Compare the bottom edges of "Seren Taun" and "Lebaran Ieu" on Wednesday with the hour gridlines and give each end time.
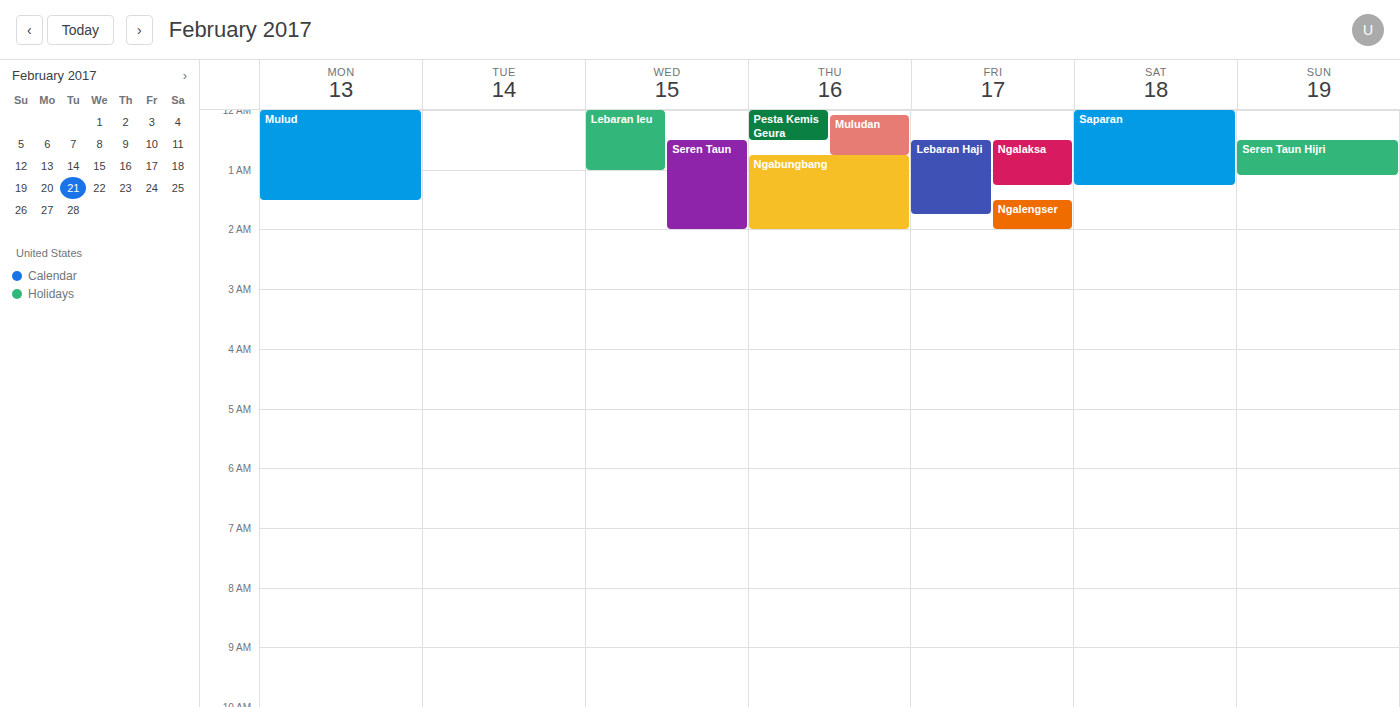
"Seren Taun": 2:00 AM, exactly on the 2 AM line. "Lebaran Ieu": 1:00 AM, exactly on the 1 AM line.